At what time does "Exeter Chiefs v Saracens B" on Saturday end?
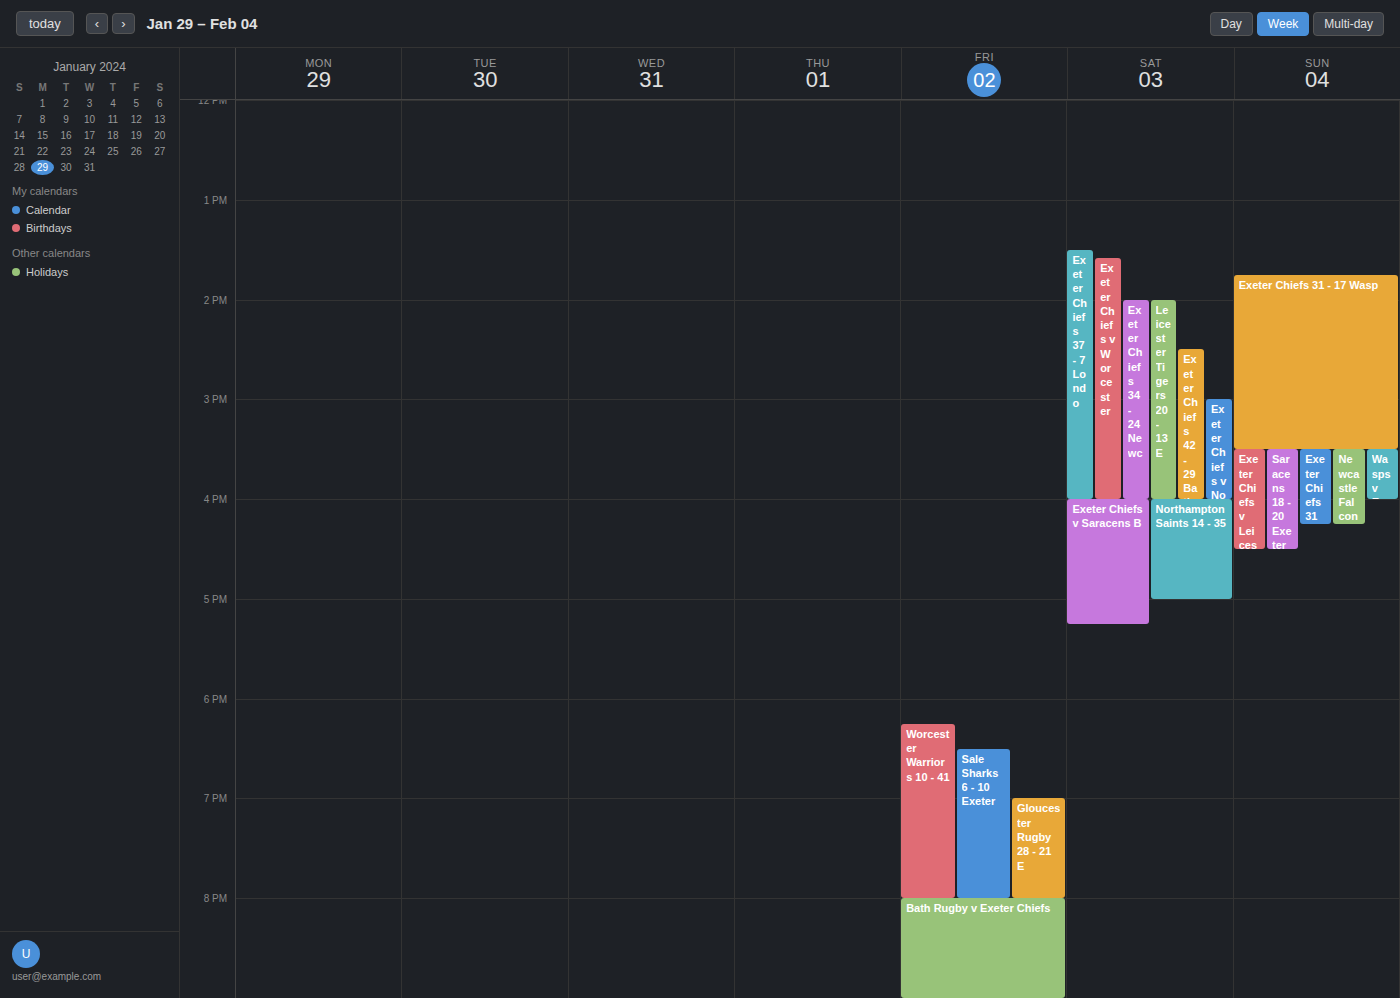
5:15 PM